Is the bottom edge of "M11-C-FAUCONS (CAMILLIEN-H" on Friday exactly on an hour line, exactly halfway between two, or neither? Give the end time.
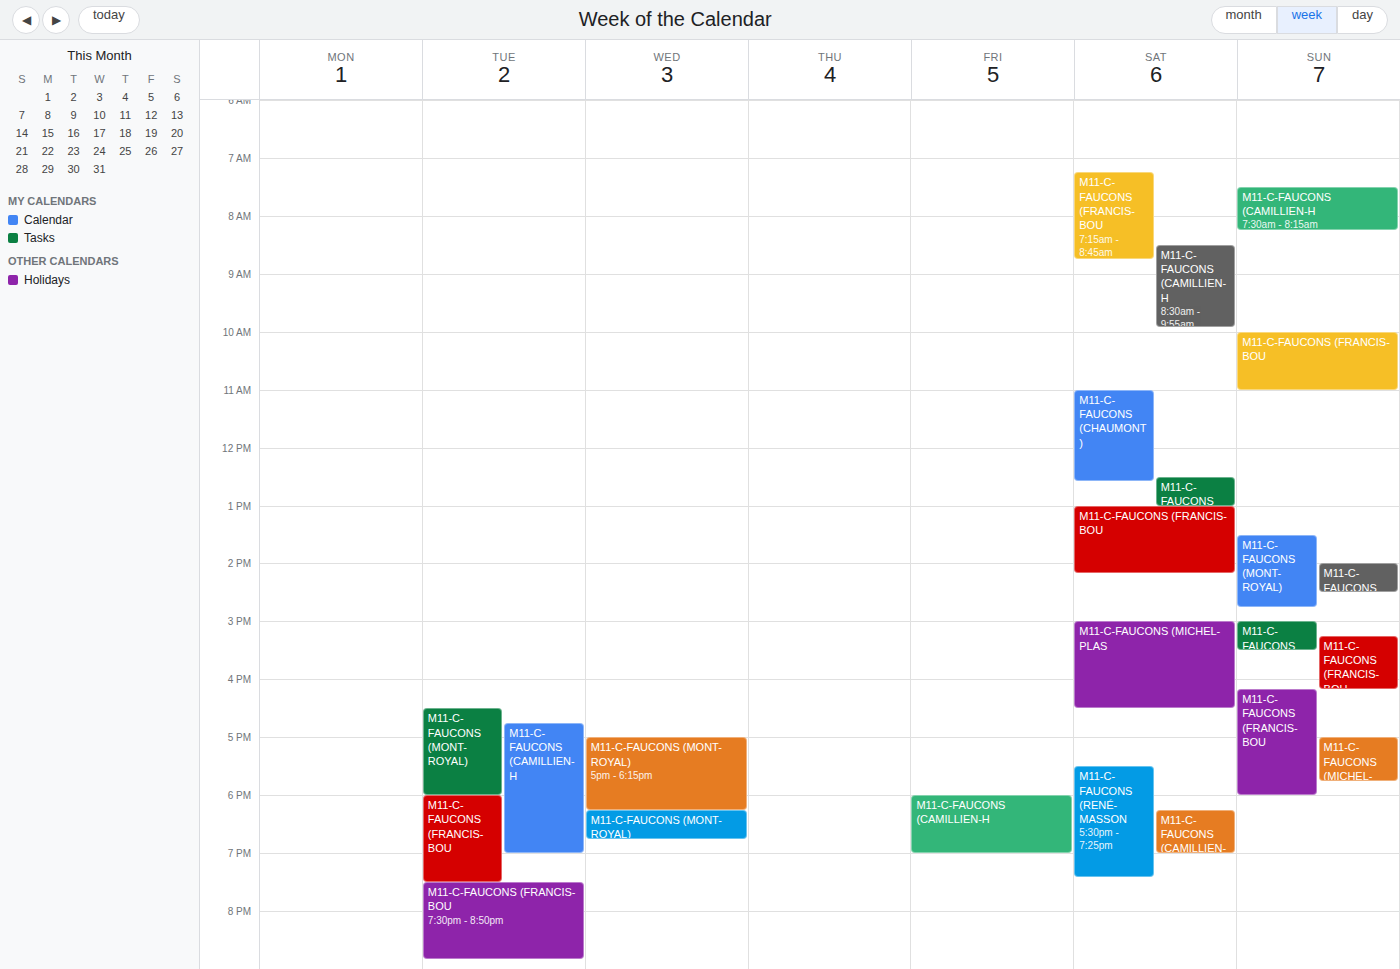
7:00 PM -- exactly on the 7 PM line.